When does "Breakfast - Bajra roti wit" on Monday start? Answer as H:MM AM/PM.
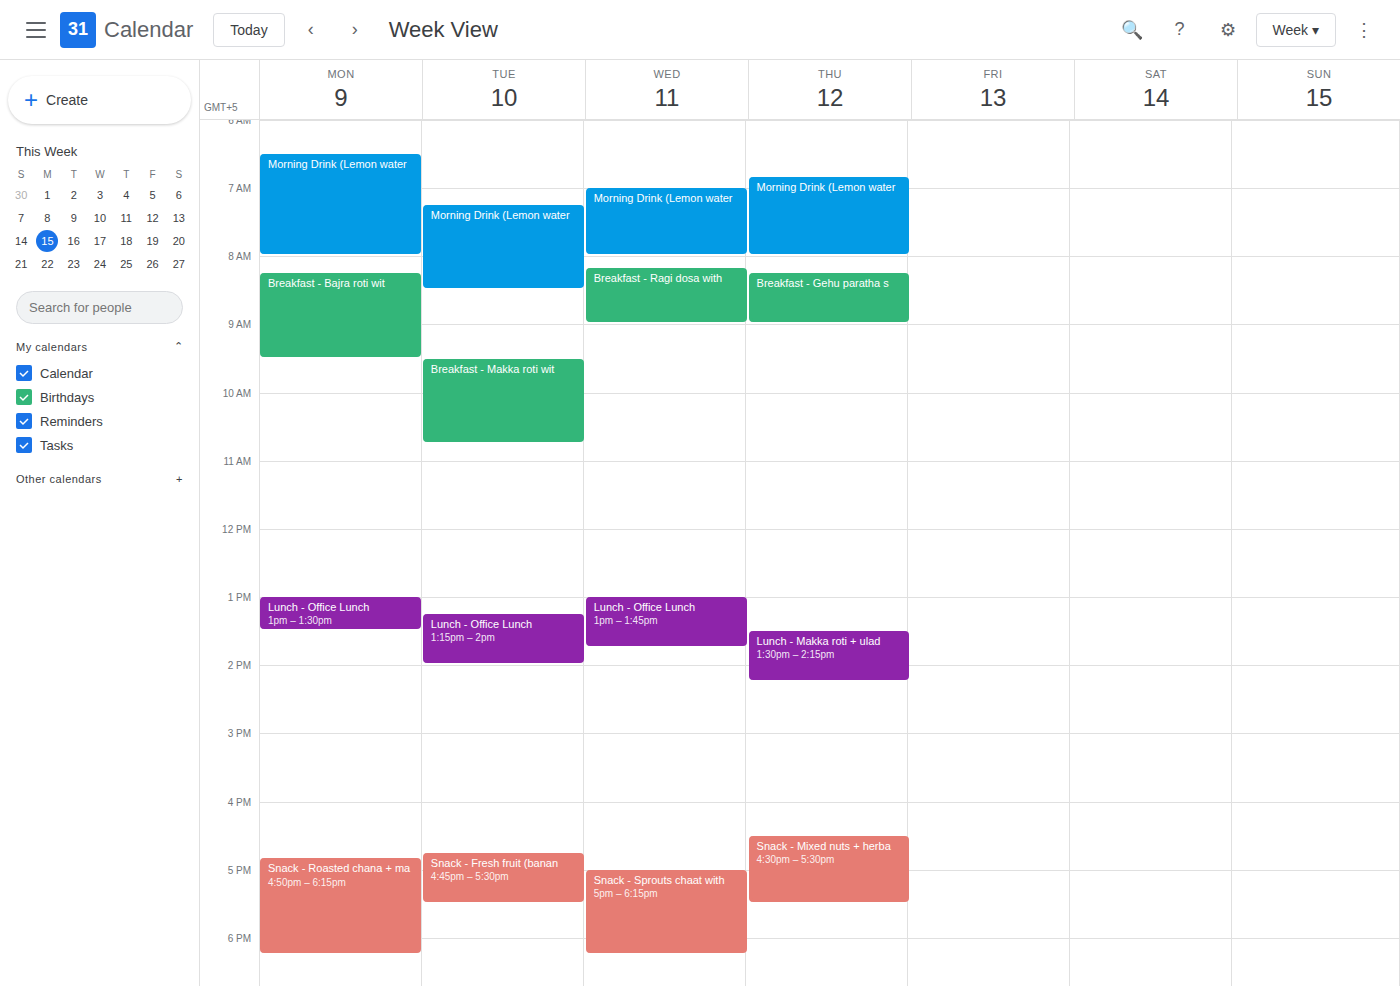
8:15 AM